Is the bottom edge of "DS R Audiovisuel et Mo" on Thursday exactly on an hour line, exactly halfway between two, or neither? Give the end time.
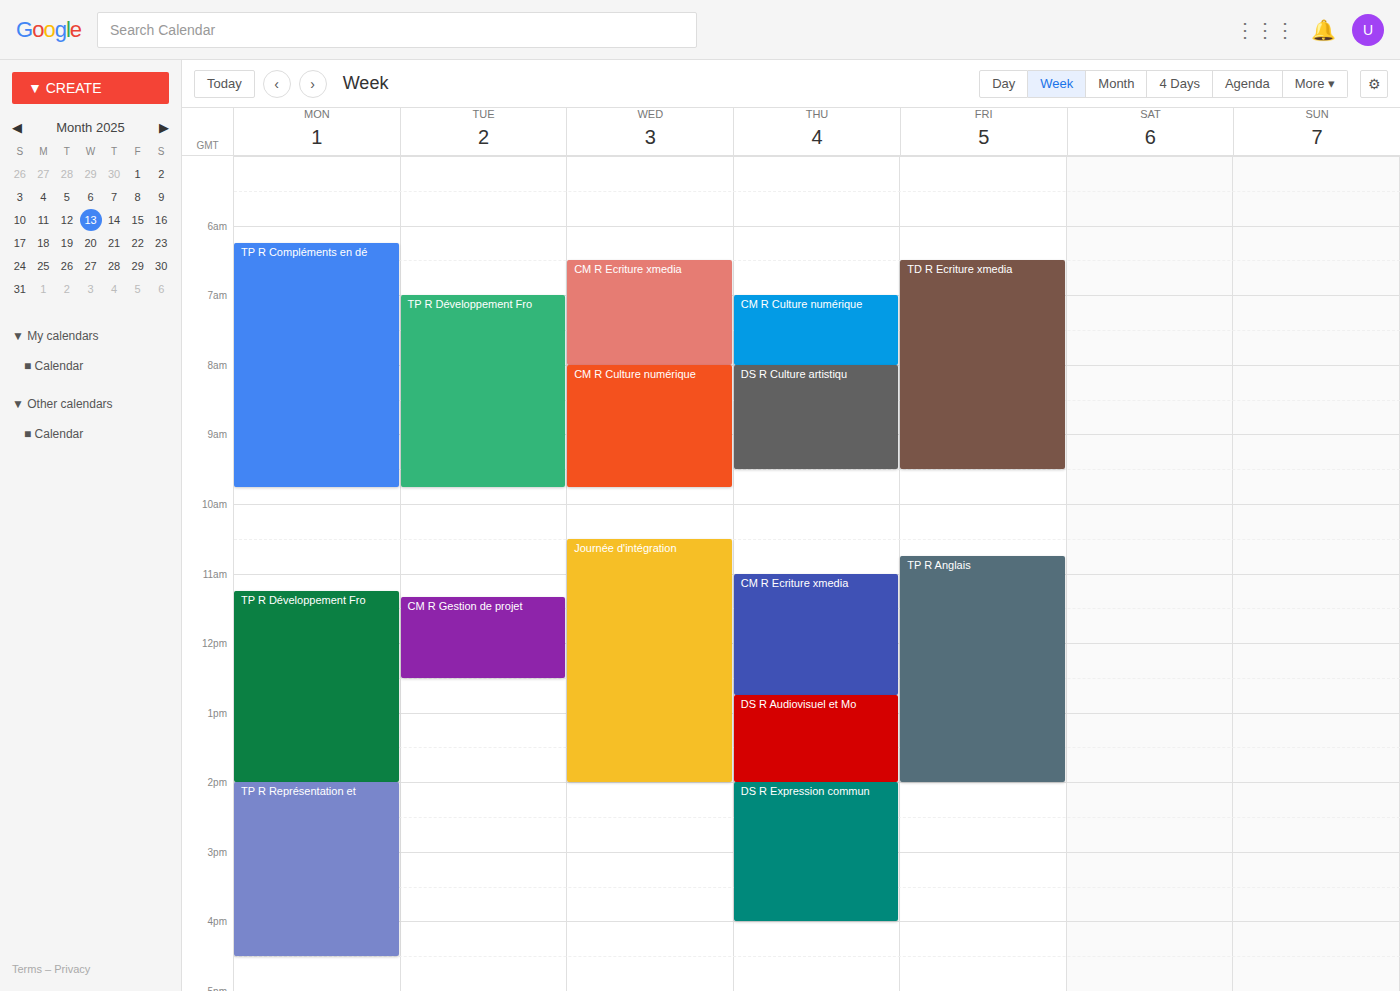
2:00 PM -- exactly on the 2 PM line.